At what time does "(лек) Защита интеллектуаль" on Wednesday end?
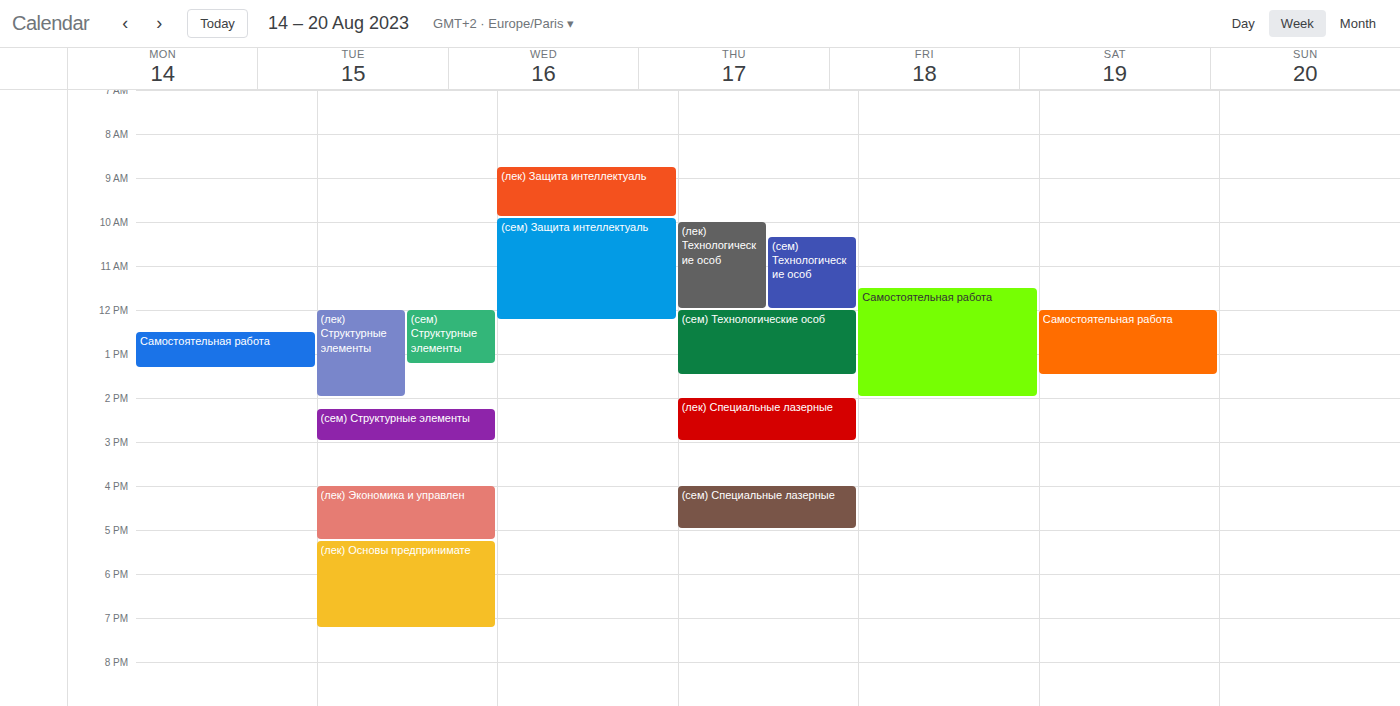
9:55 AM